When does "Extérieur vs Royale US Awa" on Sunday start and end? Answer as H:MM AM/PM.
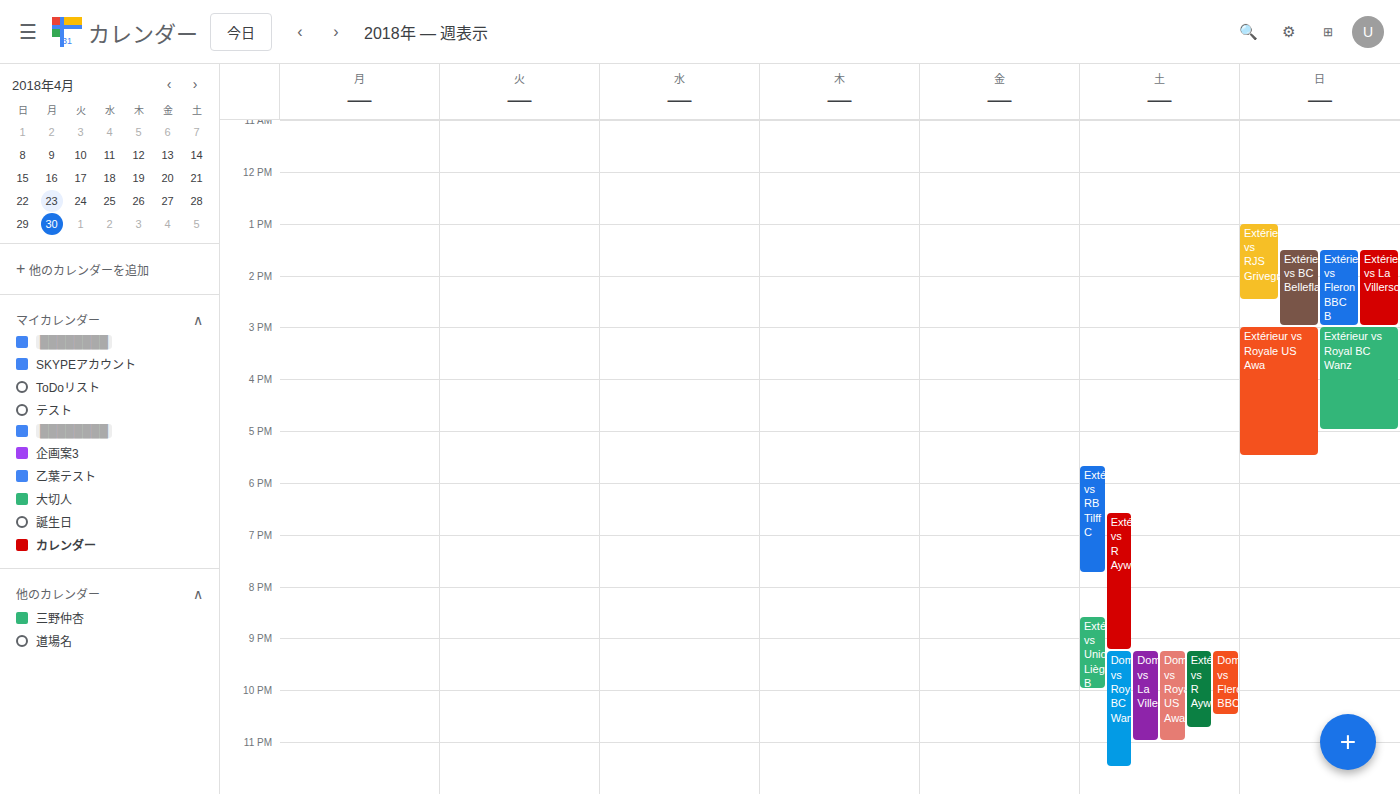
3:00 PM to 5:30 PM